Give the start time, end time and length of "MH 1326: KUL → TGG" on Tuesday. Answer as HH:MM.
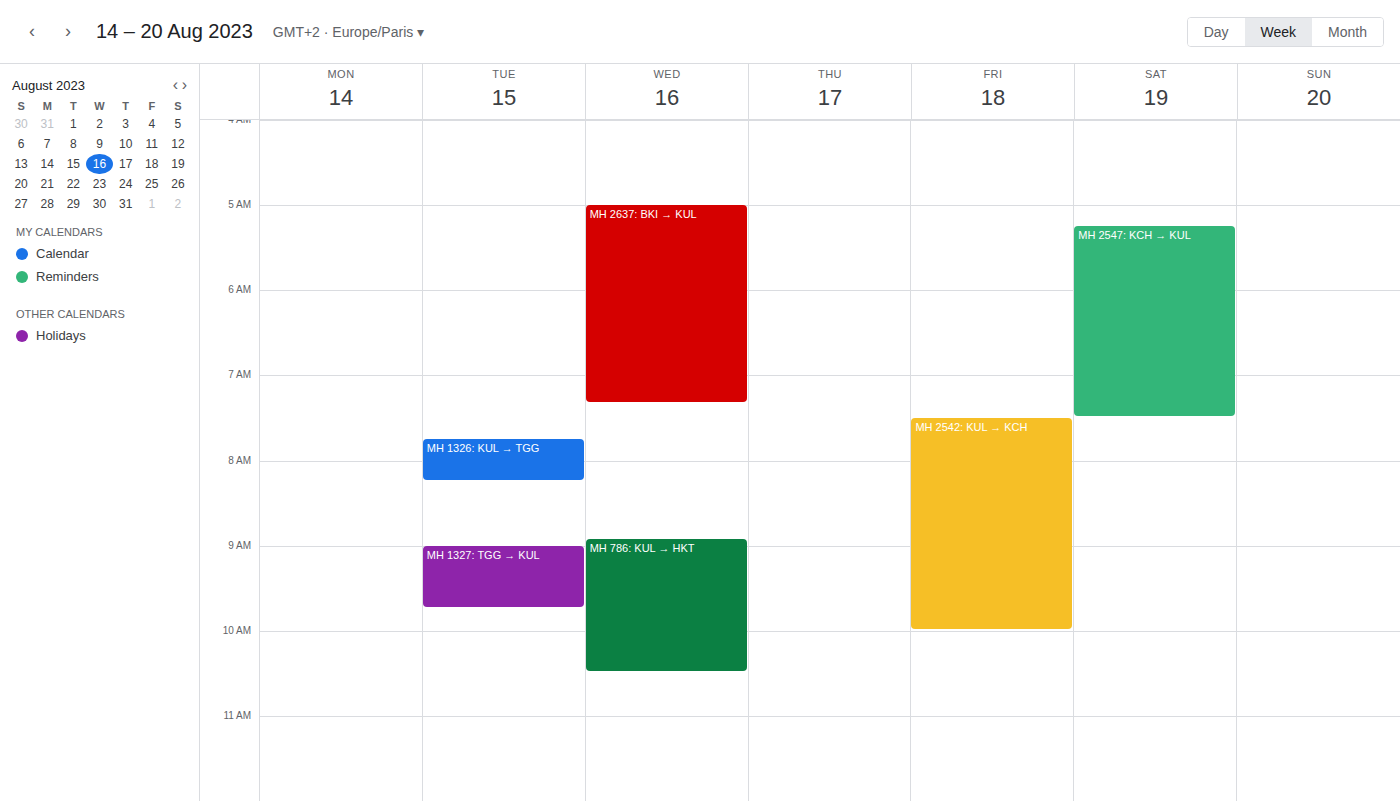
07:45 to 08:15, 30 minutes